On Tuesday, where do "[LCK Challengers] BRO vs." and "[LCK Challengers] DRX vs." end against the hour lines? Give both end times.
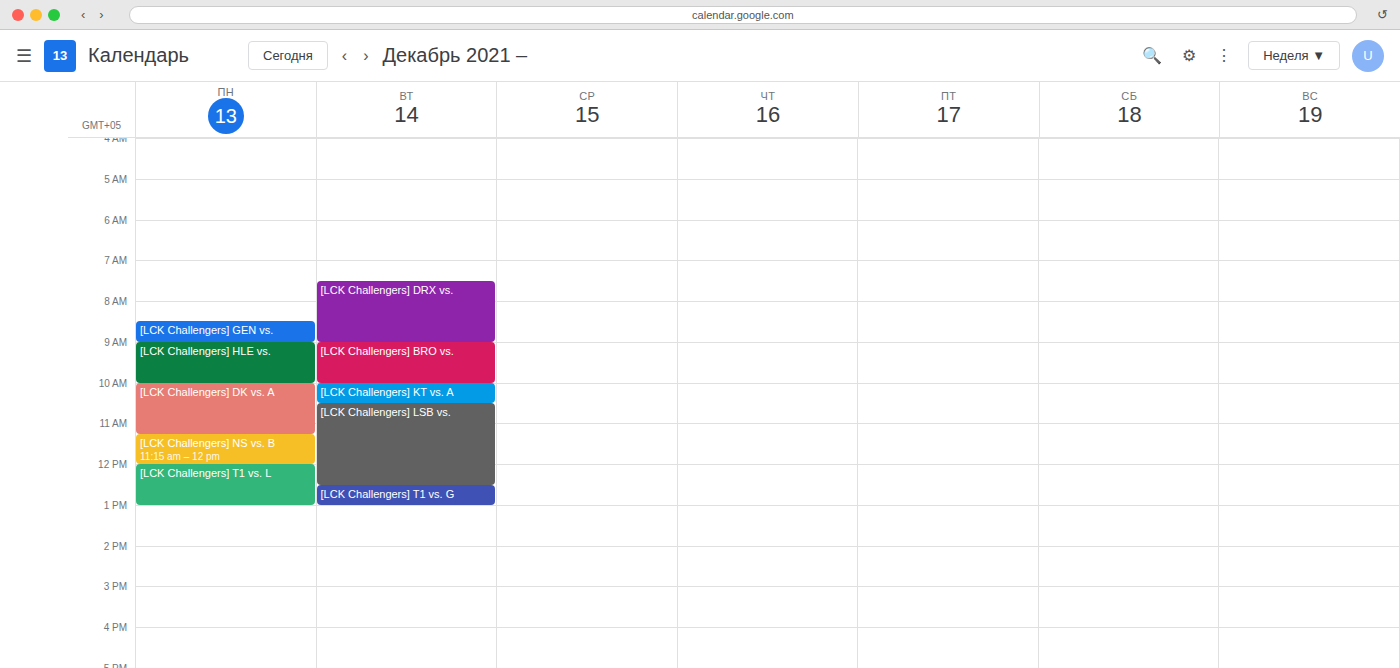
"[LCK Challengers] BRO vs.": 10:00 AM, exactly on the 10 AM line. "[LCK Challengers] DRX vs.": 9:00 AM, exactly on the 9 AM line.